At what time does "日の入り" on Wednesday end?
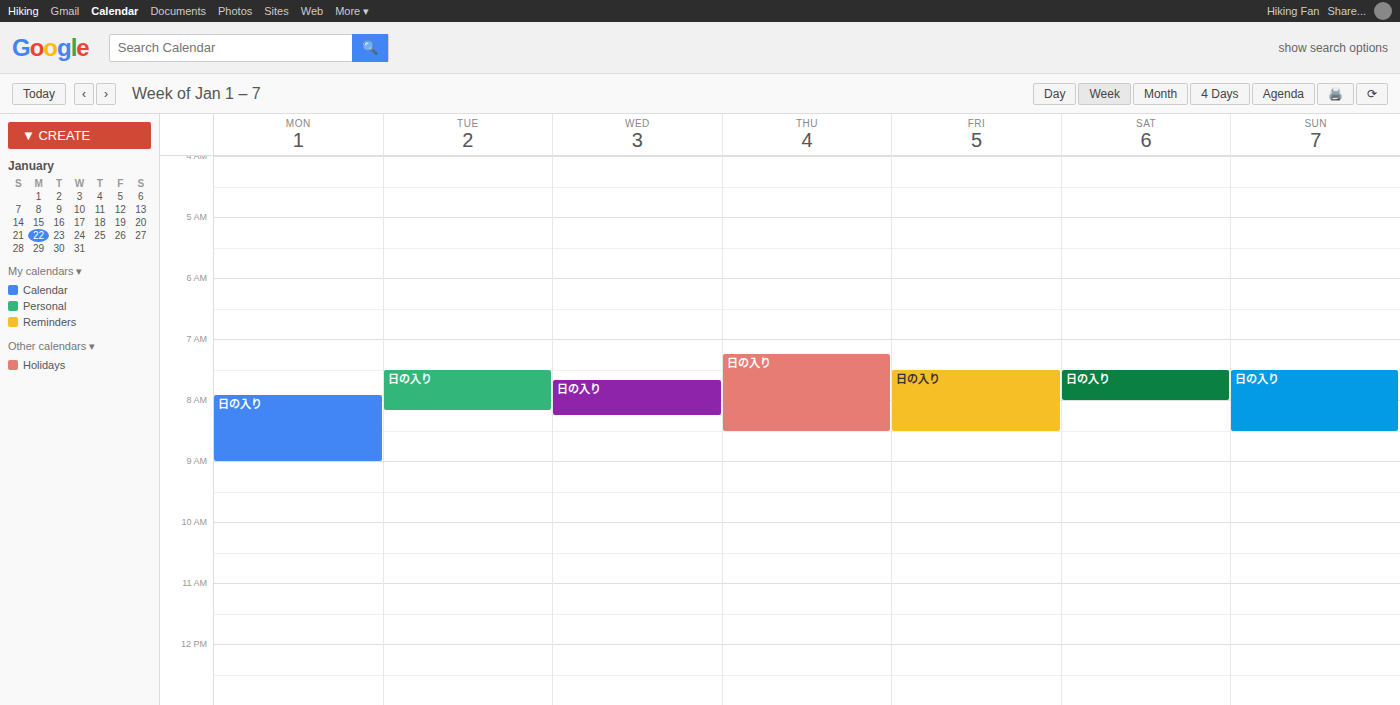
8:15 AM